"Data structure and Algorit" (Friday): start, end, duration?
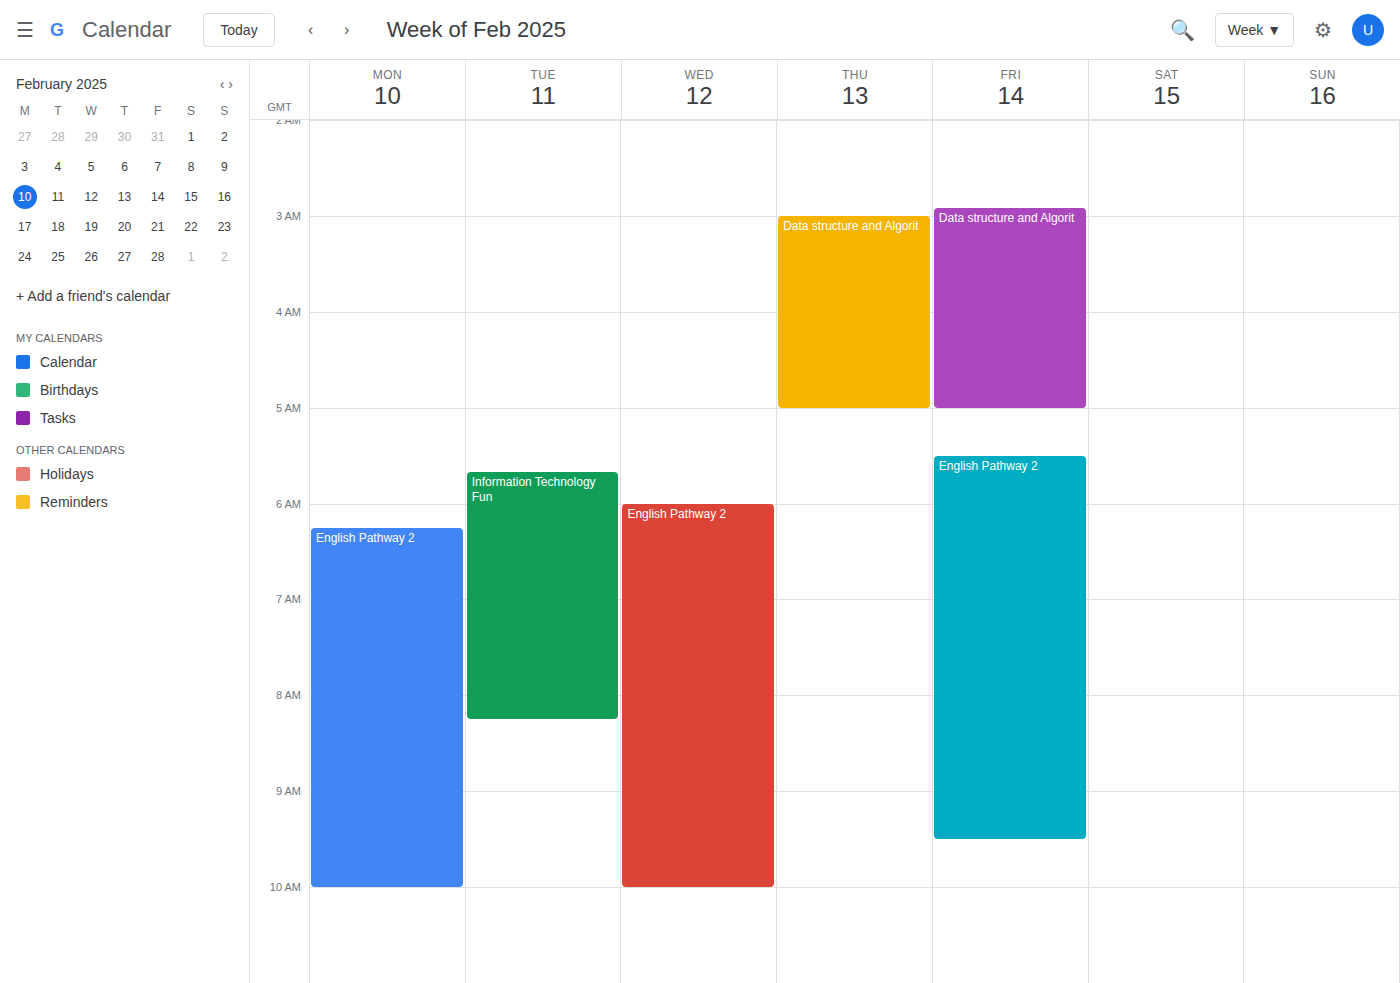
2:55 AM to 5:00 AM, 2 hours 5 minutes